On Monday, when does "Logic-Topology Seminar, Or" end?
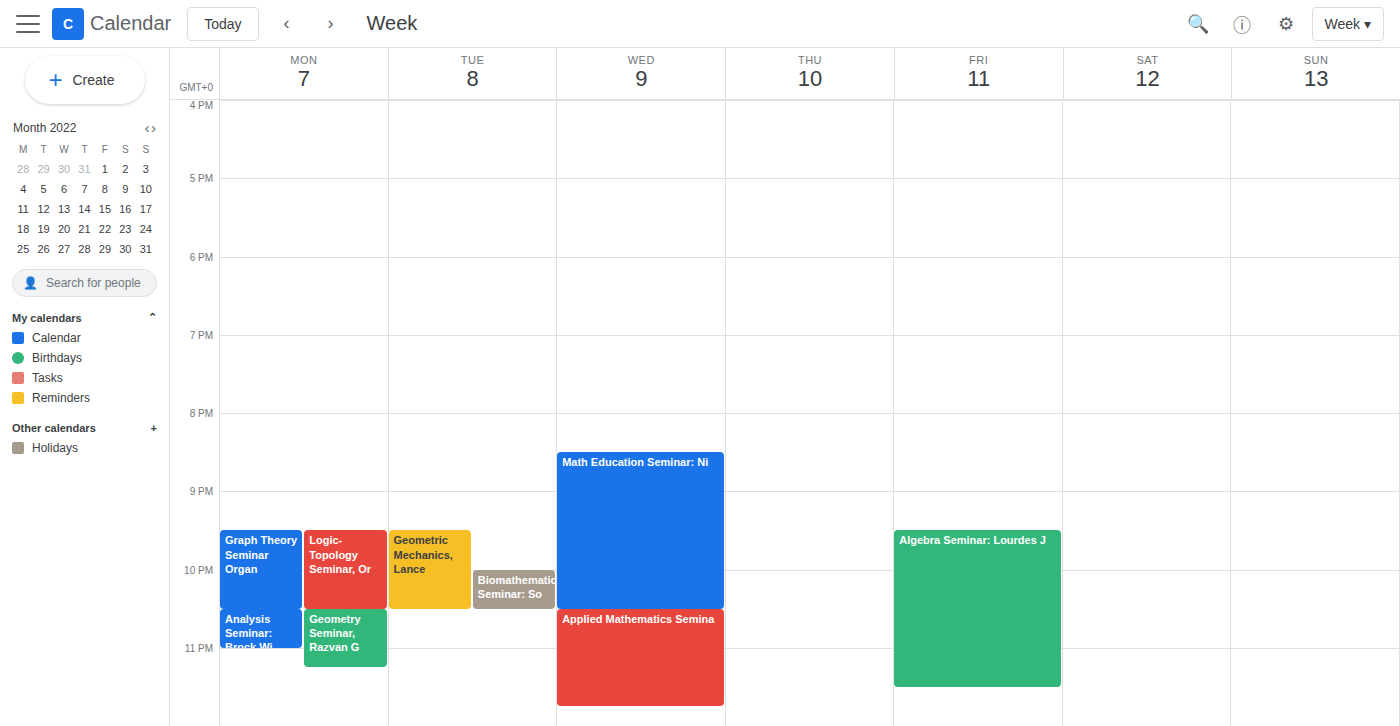
10:30 PM